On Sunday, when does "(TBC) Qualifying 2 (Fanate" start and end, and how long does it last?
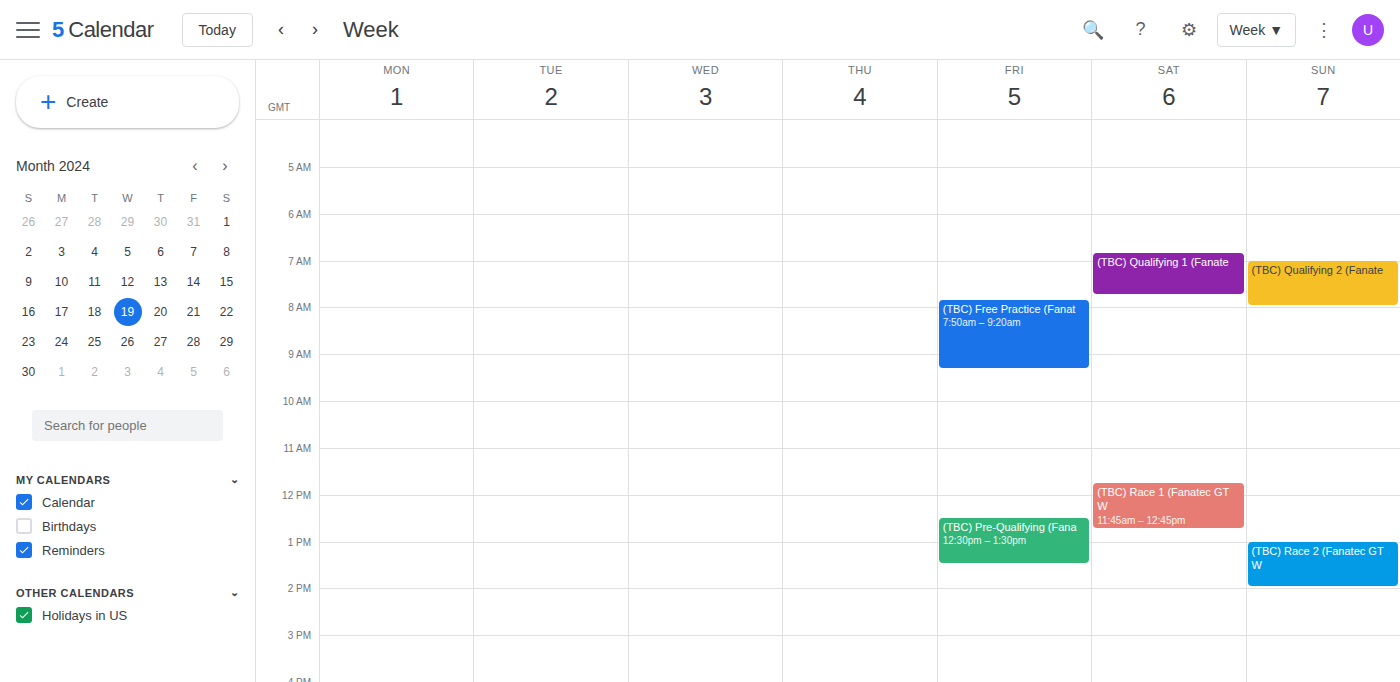
7:00 AM to 8:00 AM, 1 hour